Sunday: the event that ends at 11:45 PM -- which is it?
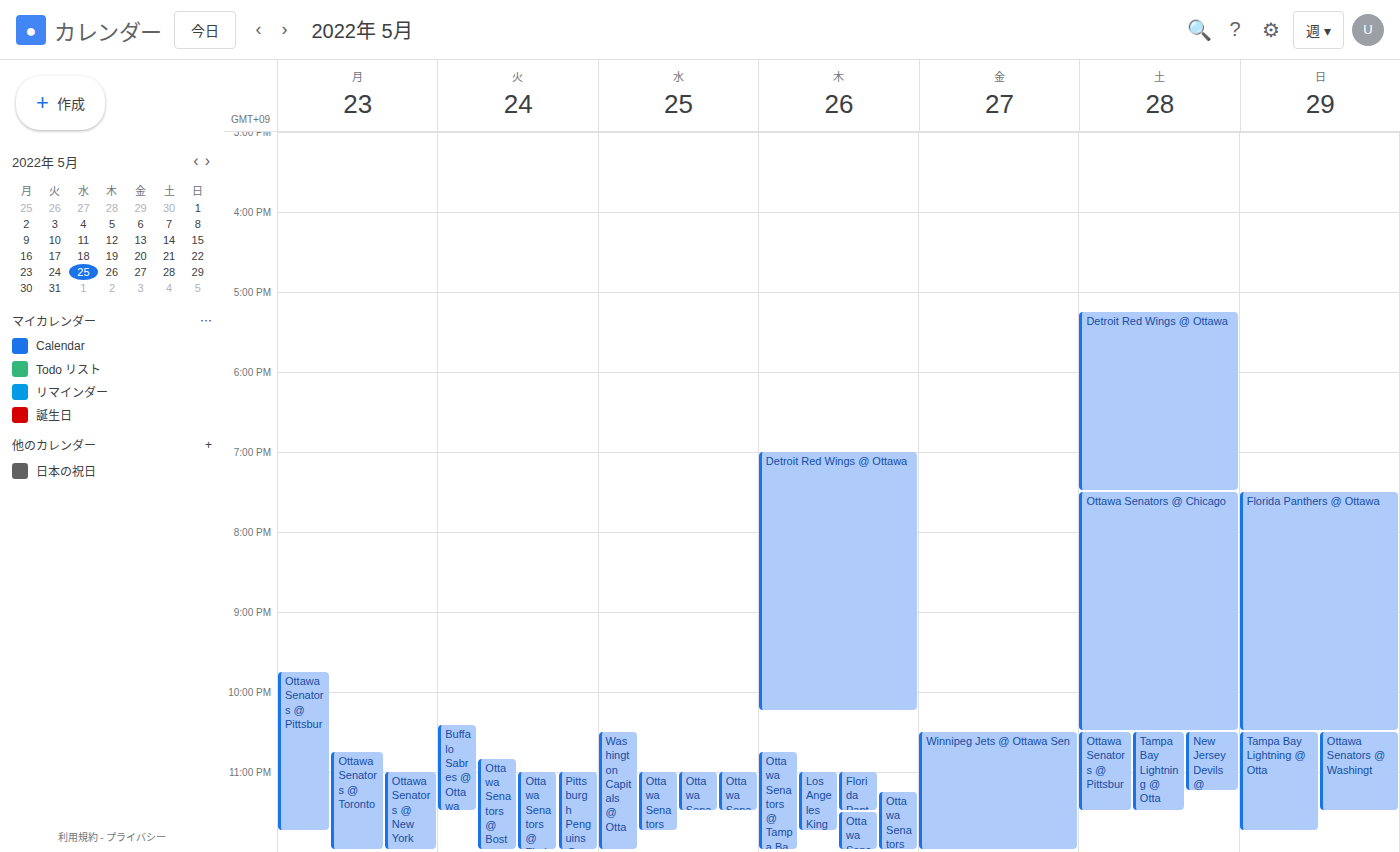
"Tampa Bay Lightning @ Otta"